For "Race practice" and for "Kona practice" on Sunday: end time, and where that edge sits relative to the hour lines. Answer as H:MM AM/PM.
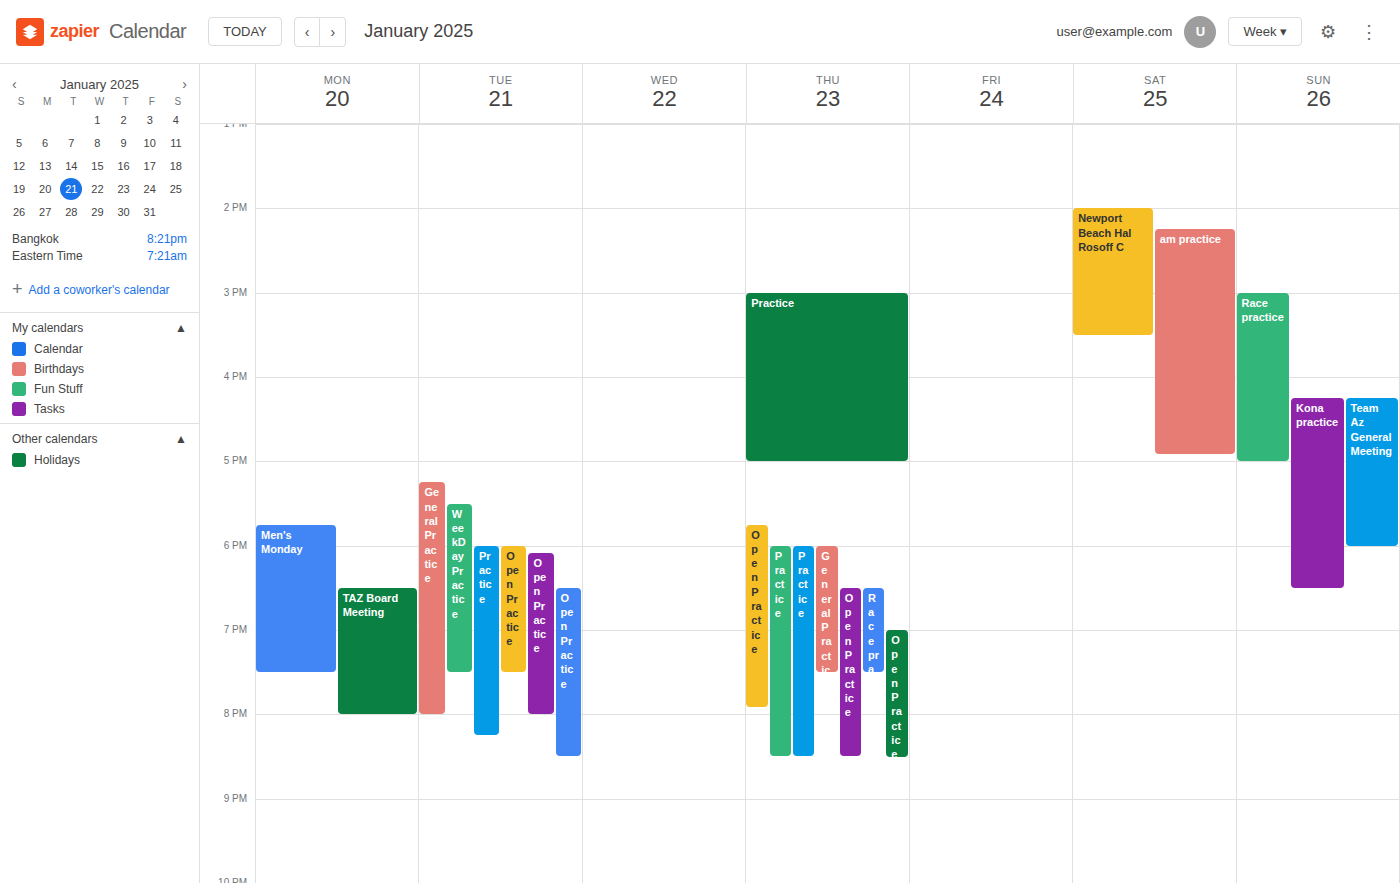
"Race practice": 5:00 PM, exactly on the 5 PM line. "Kona practice": 6:30 PM, halfway between the 6 PM and 7 PM lines.